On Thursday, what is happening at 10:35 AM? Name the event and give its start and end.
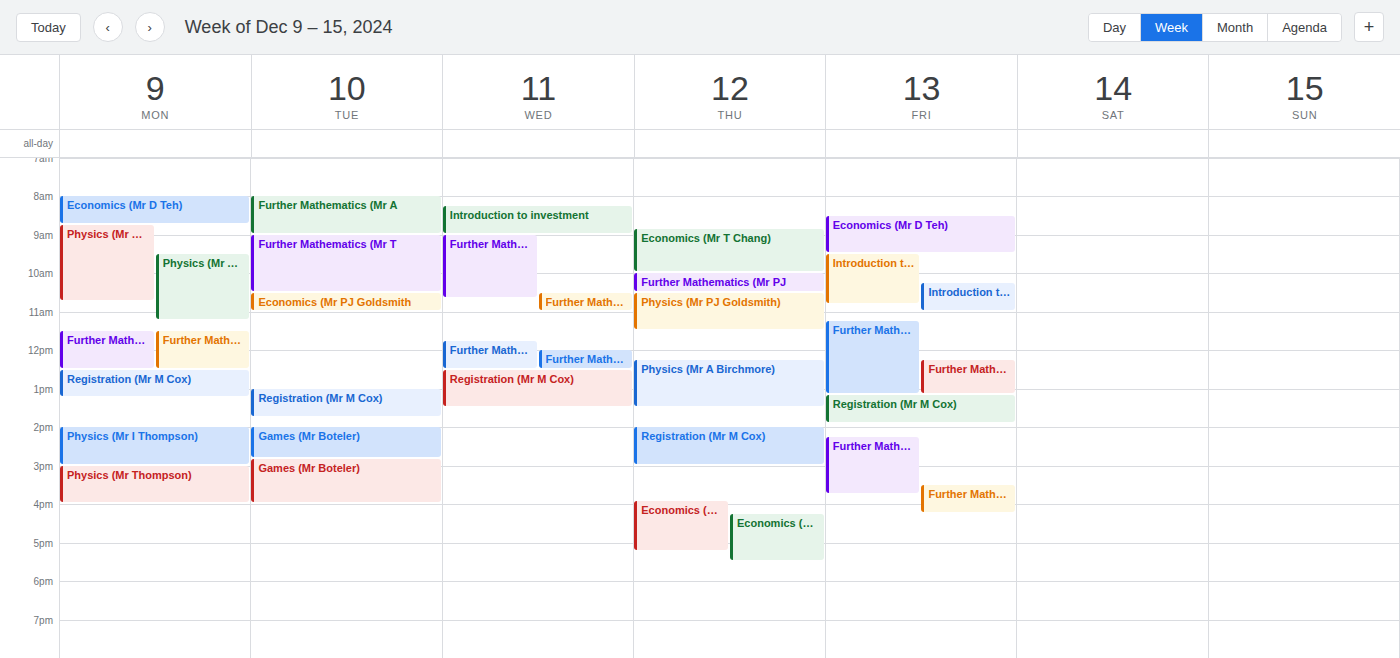
"Physics (Mr PJ Goldsmith)", 10:30 AM to 11:30 AM